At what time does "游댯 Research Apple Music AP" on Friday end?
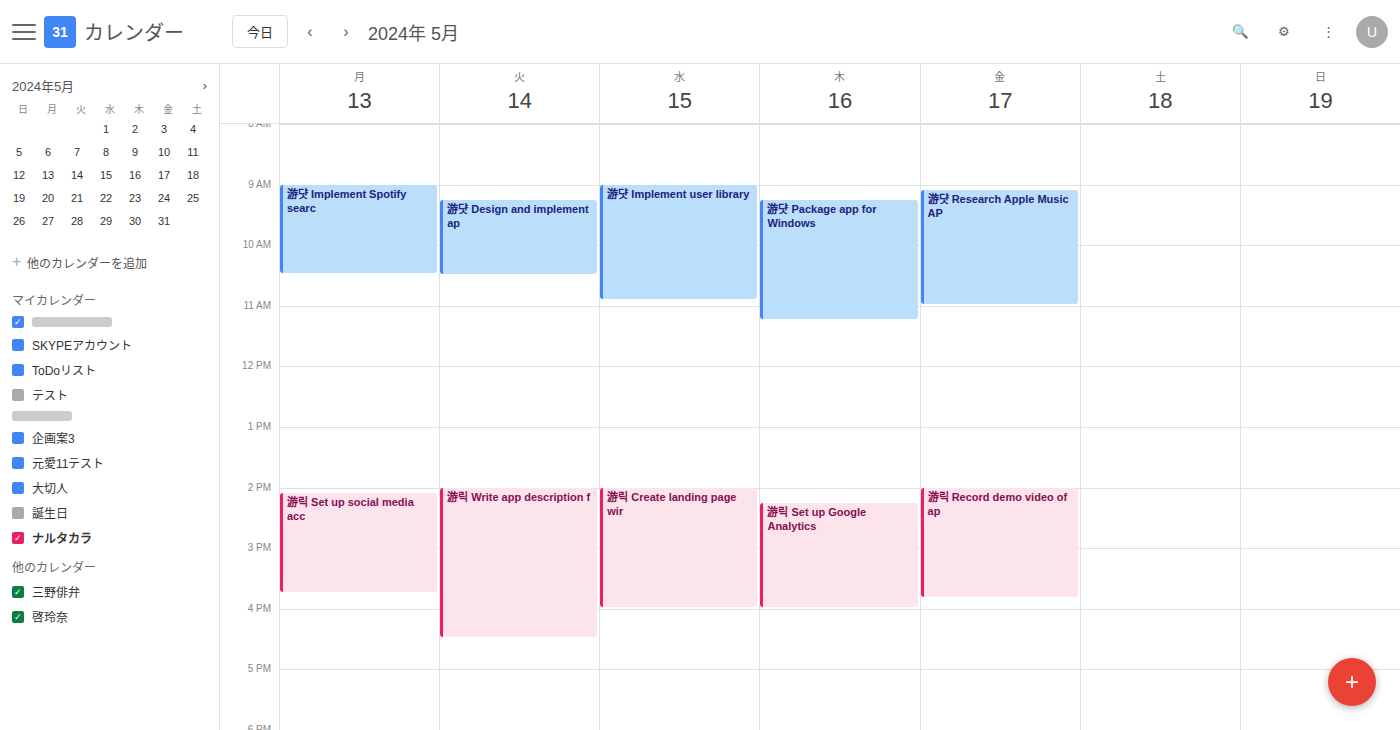
11:00 AM